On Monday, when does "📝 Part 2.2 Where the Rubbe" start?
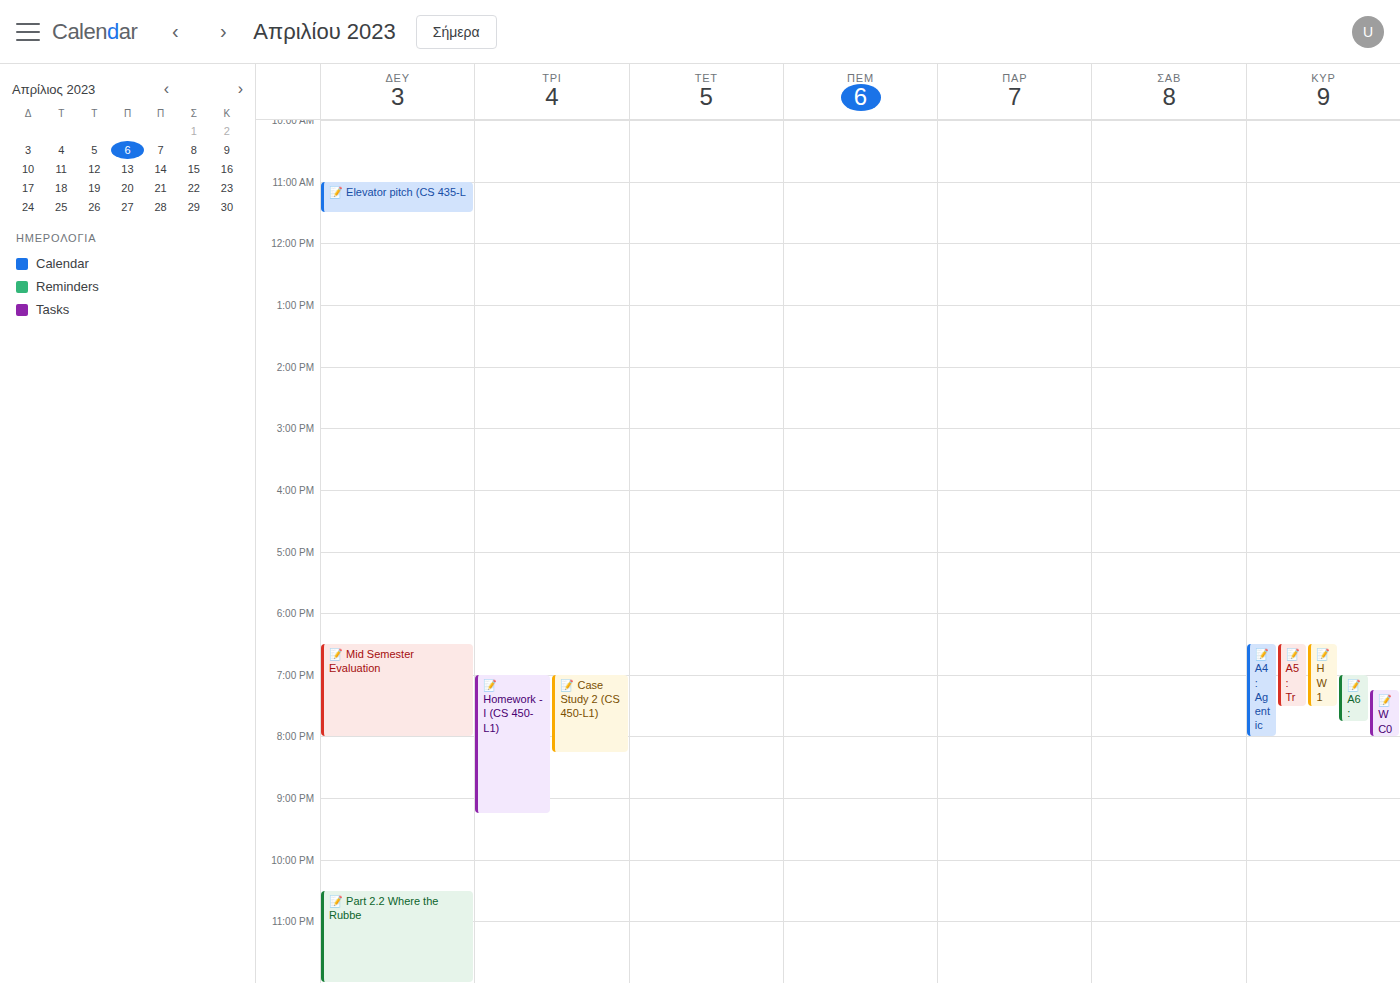
10:30 PM